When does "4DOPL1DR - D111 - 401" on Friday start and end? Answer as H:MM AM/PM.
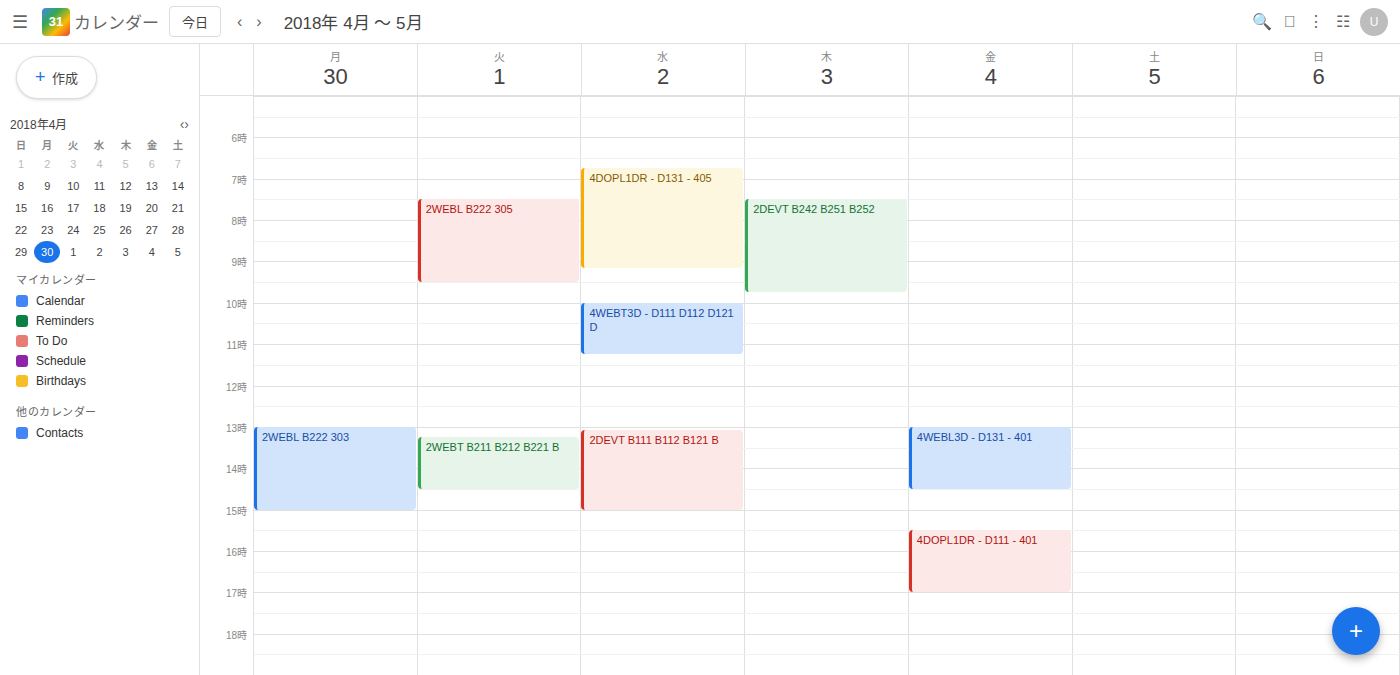
3:30 PM to 5:00 PM